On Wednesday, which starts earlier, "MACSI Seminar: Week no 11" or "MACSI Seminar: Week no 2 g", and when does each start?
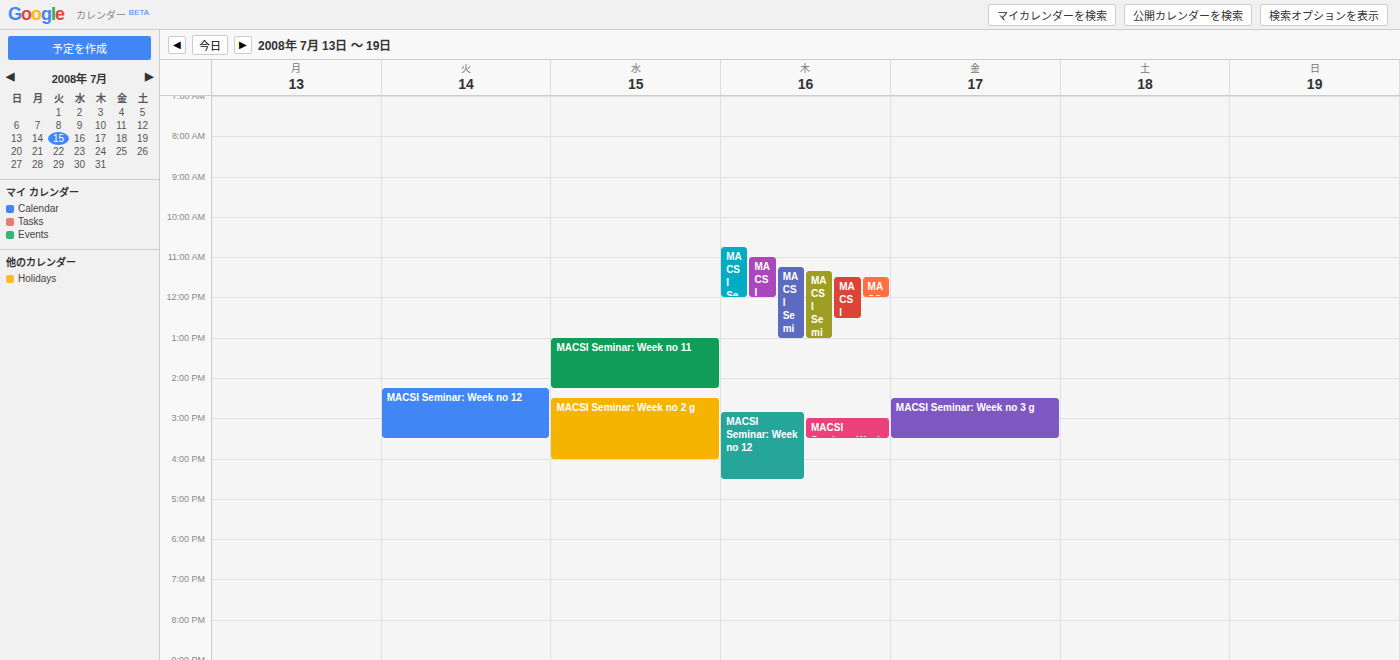
"MACSI Seminar: Week no 11" 1:00 PM; "MACSI Seminar: Week no 2 g" 2:30 PM.